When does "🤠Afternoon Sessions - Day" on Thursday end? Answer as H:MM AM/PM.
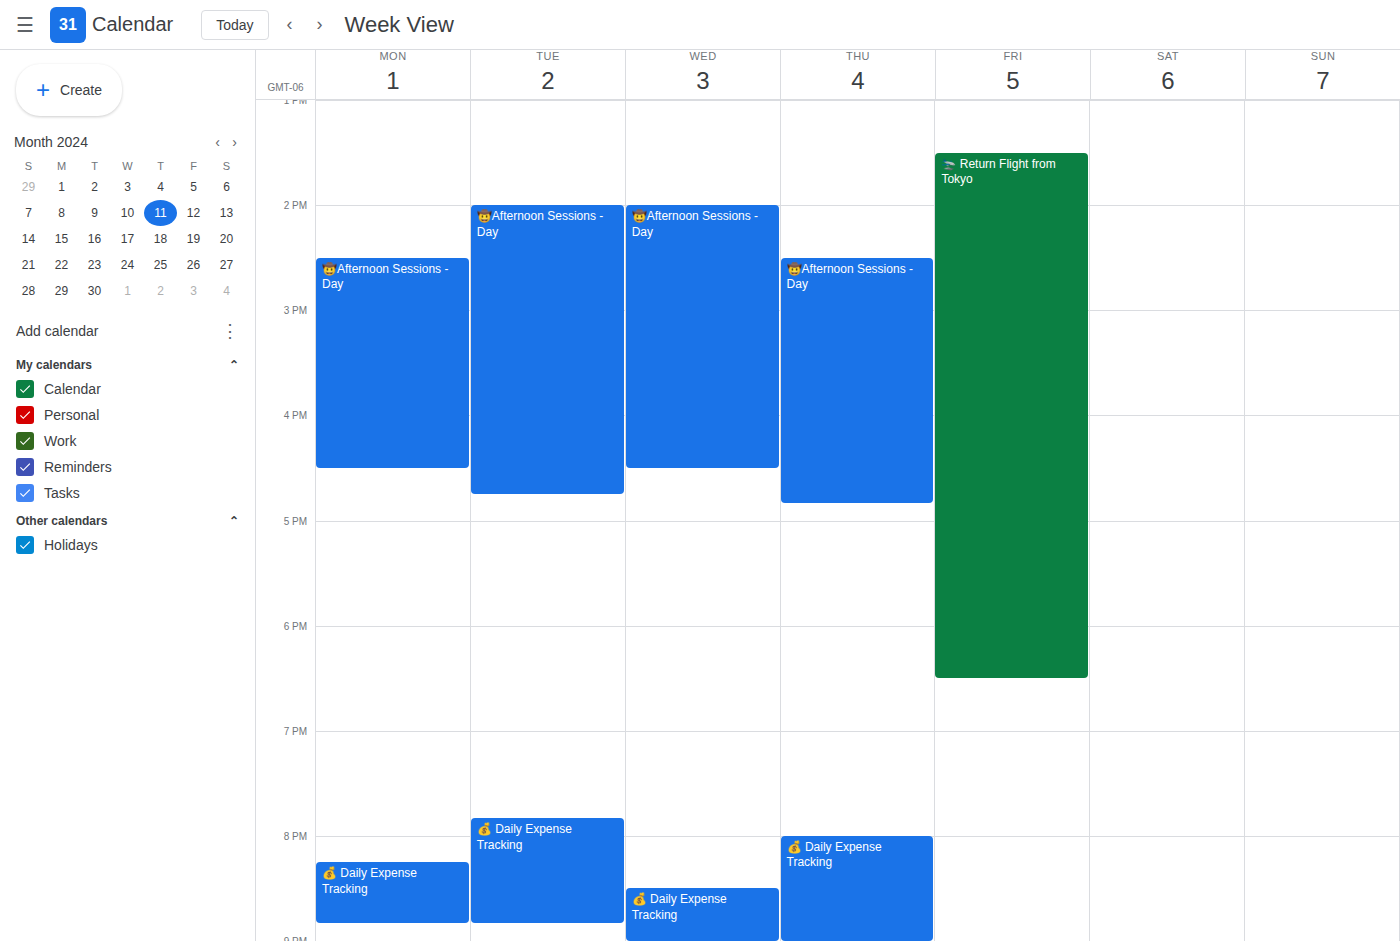
4:50 PM